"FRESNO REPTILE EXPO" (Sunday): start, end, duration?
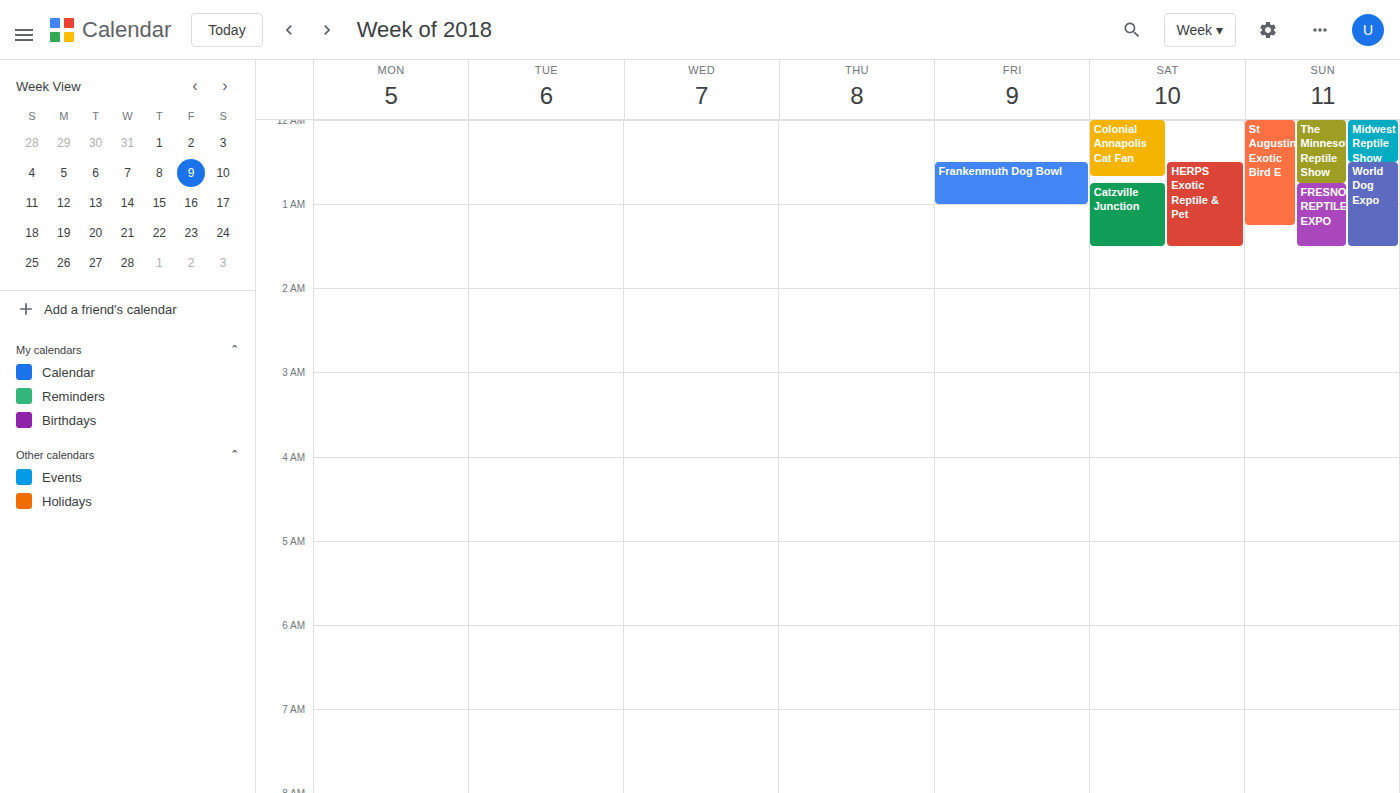
12:45 AM to 1:30 AM, 45 minutes